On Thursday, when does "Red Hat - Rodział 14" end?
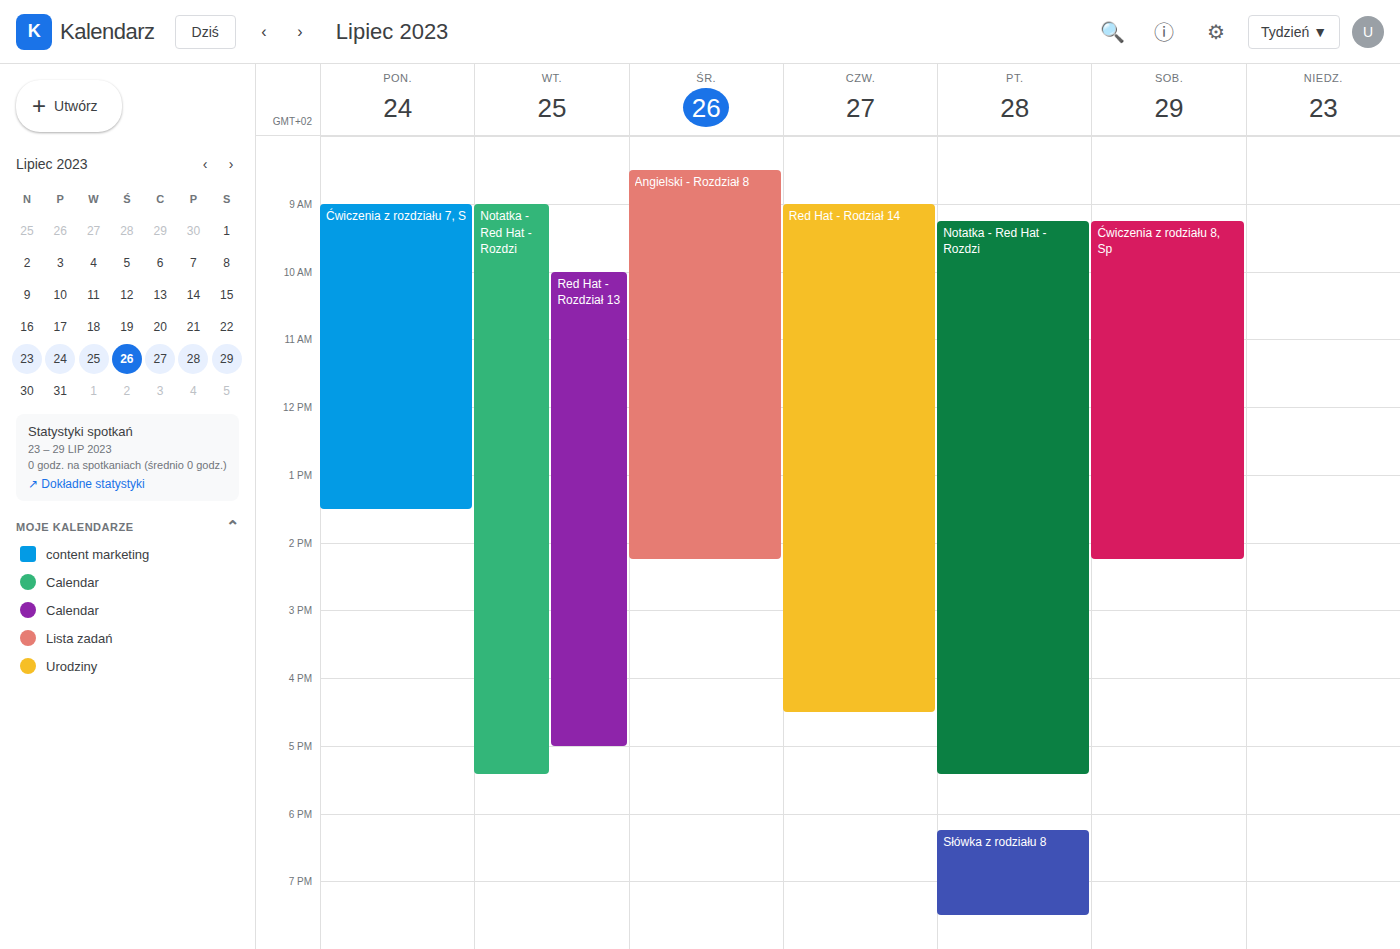
4:30 PM